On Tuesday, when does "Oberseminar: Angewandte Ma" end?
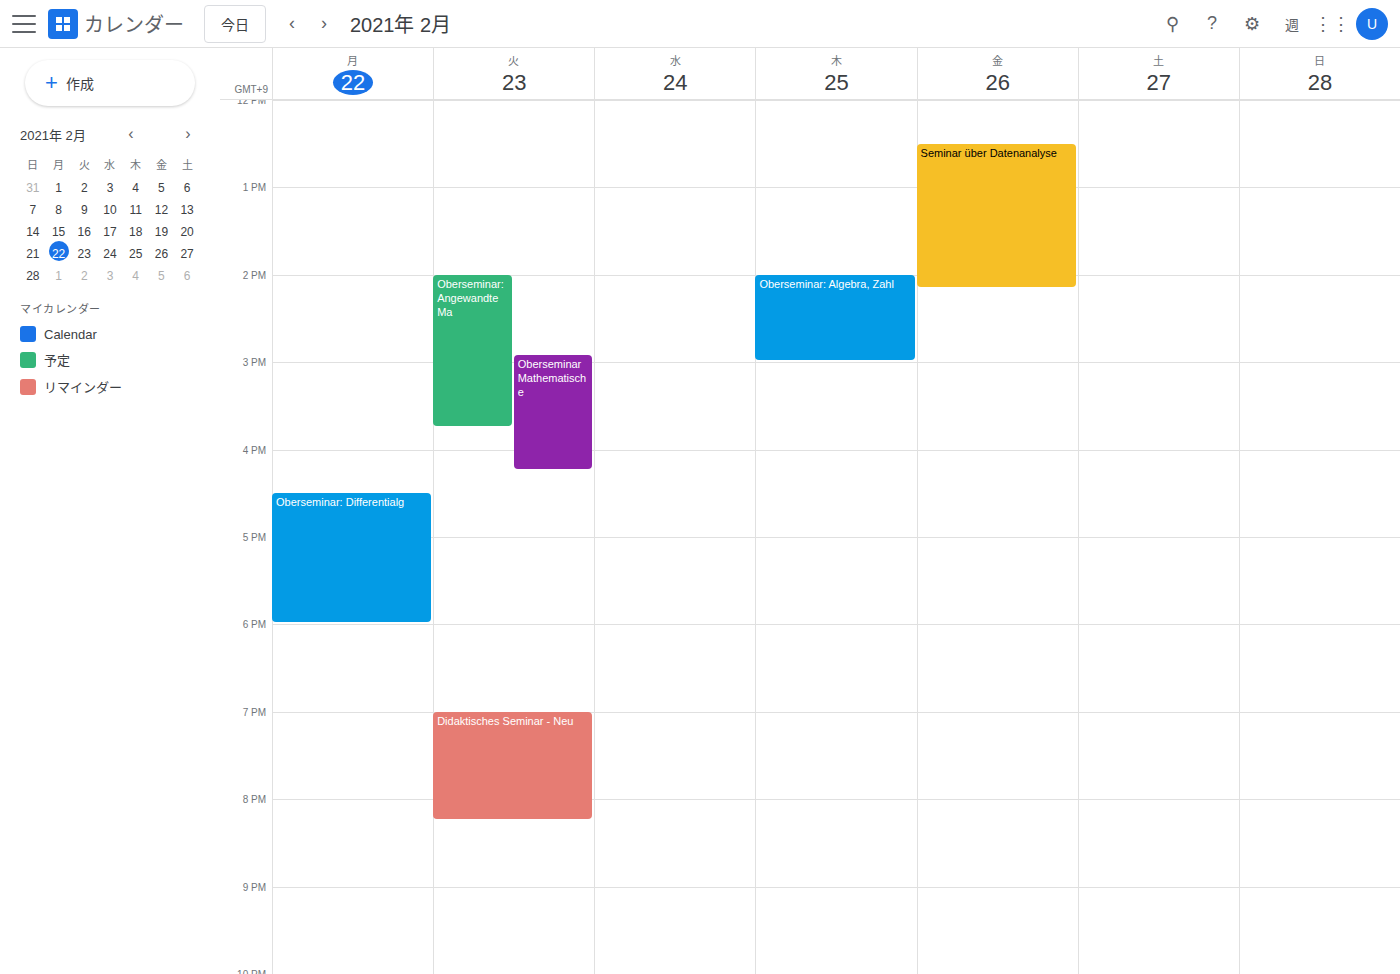
3:45 PM